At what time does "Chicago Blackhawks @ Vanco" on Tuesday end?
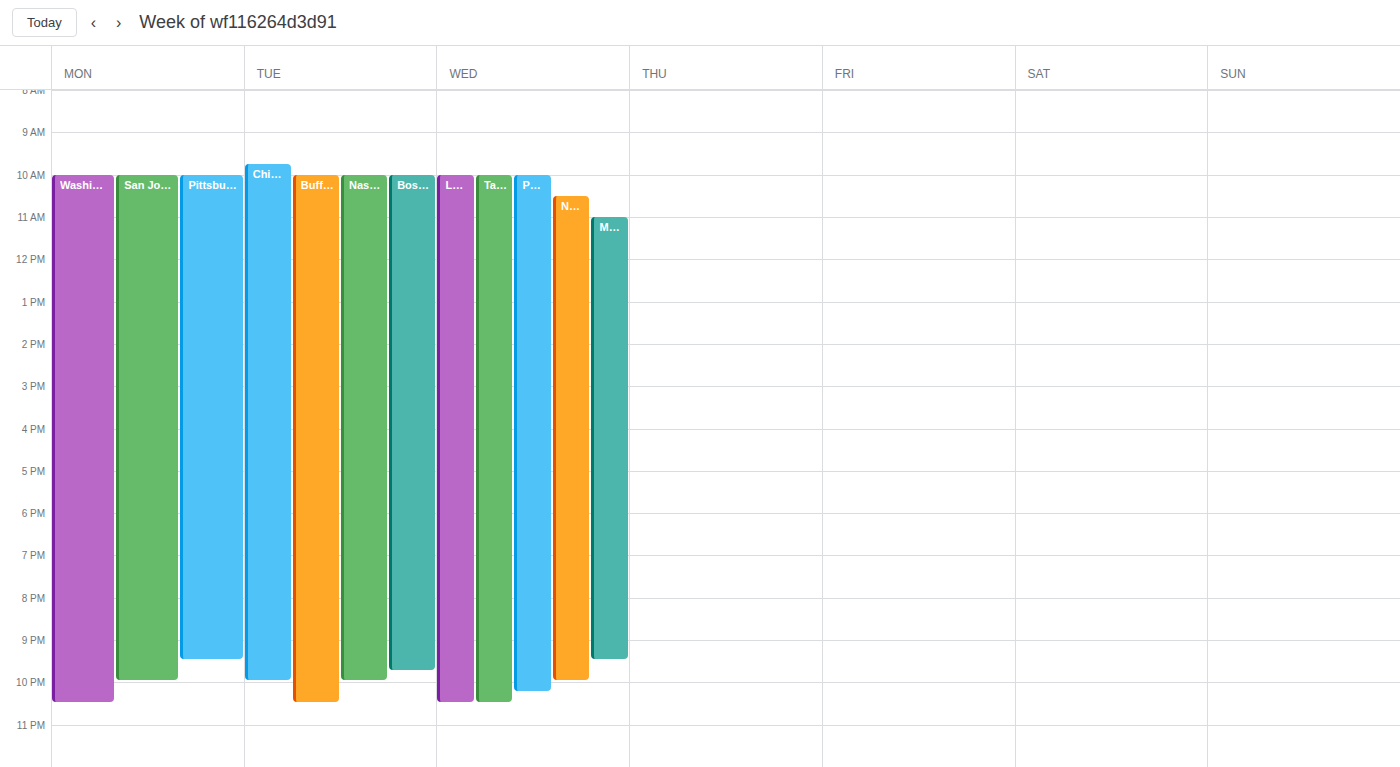
10:00 PM